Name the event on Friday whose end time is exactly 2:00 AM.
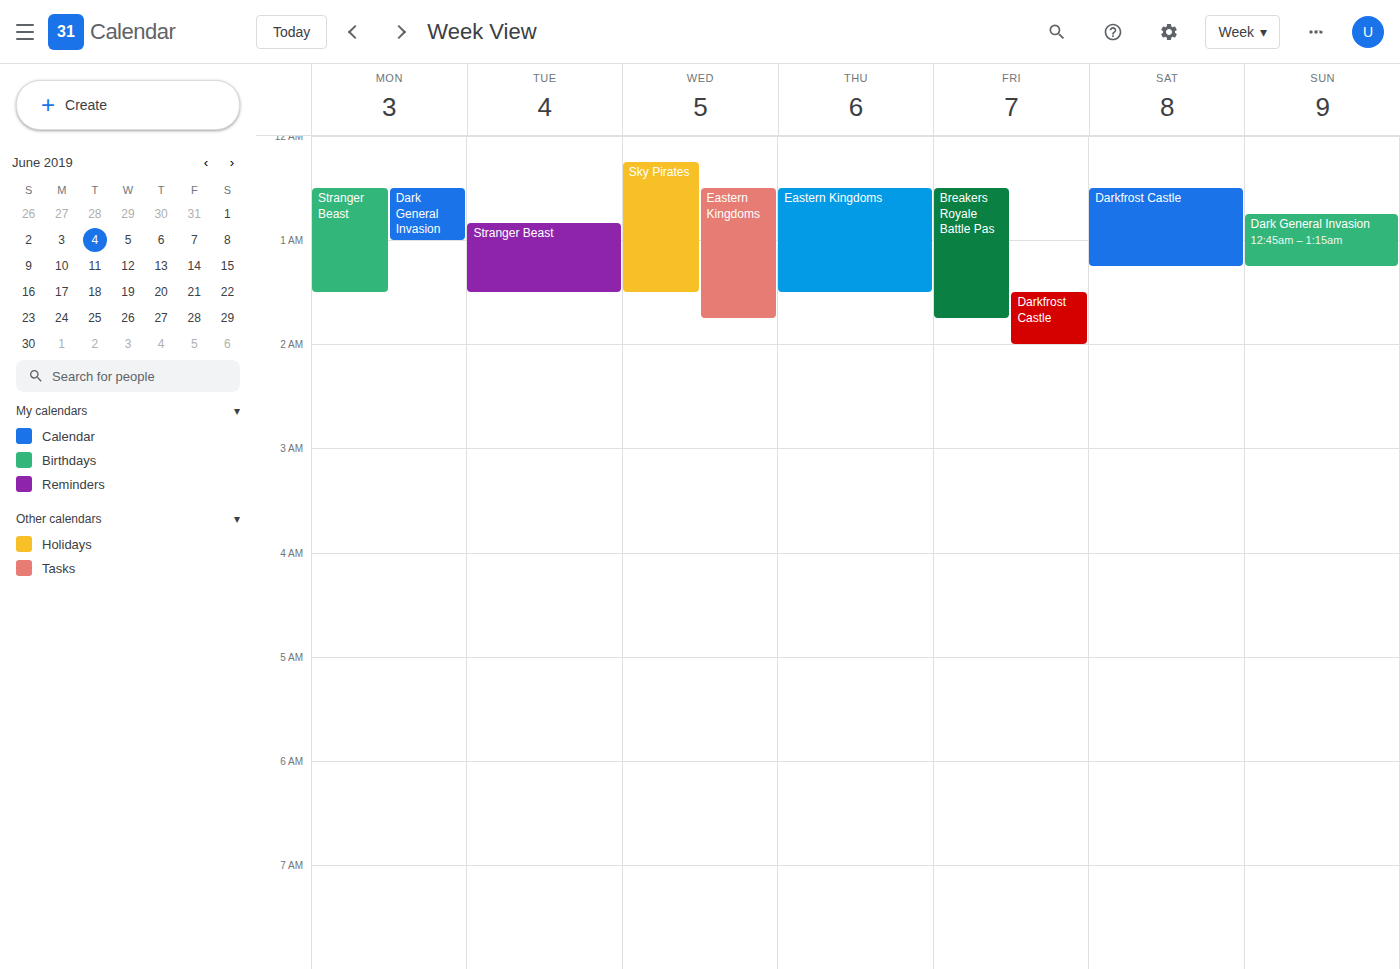
"Darkfrost Castle"